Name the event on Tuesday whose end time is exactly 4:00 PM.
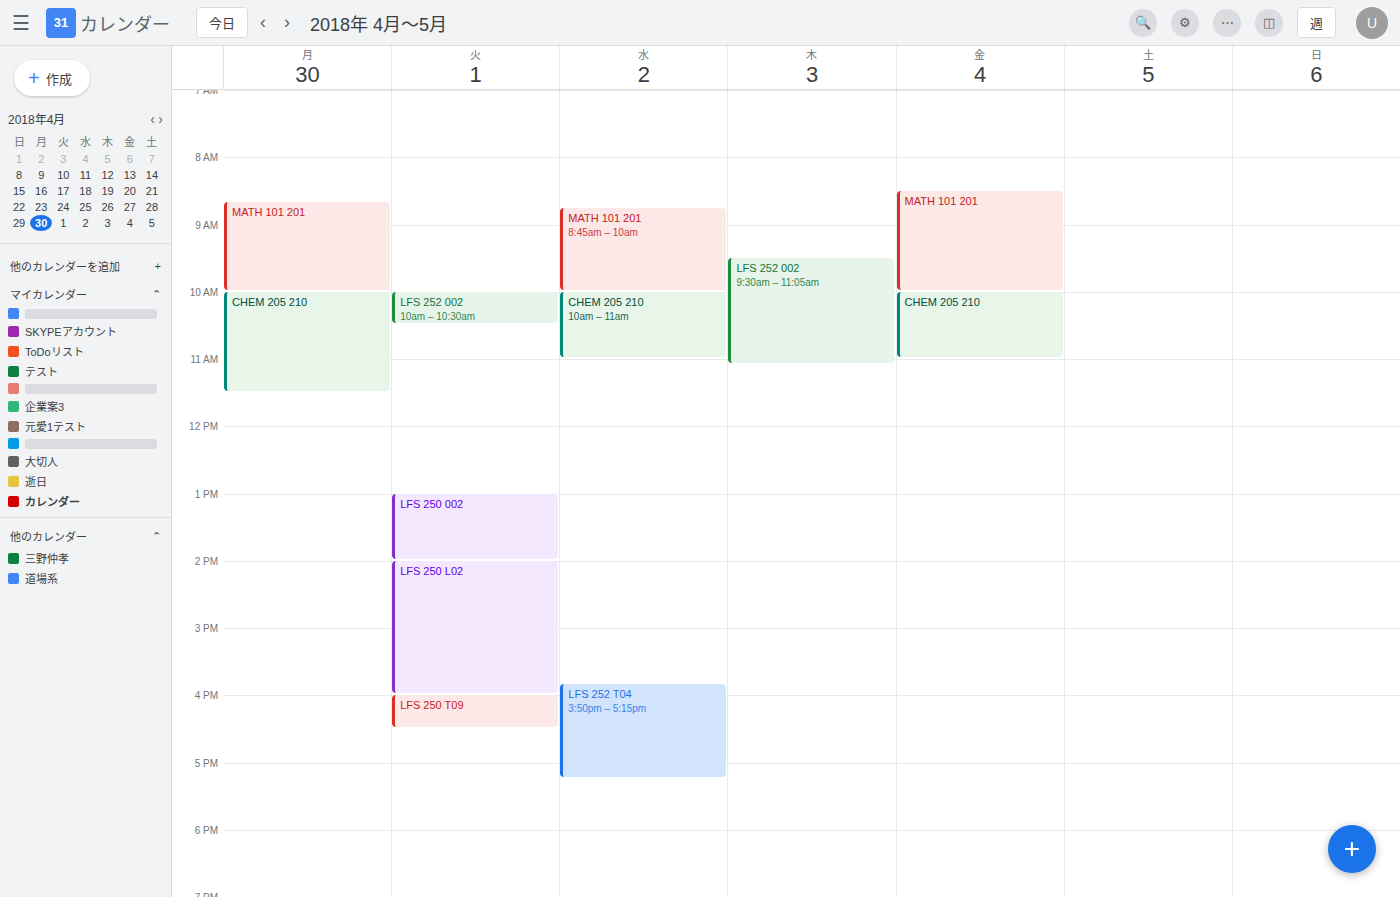
"LFS 250 L02"